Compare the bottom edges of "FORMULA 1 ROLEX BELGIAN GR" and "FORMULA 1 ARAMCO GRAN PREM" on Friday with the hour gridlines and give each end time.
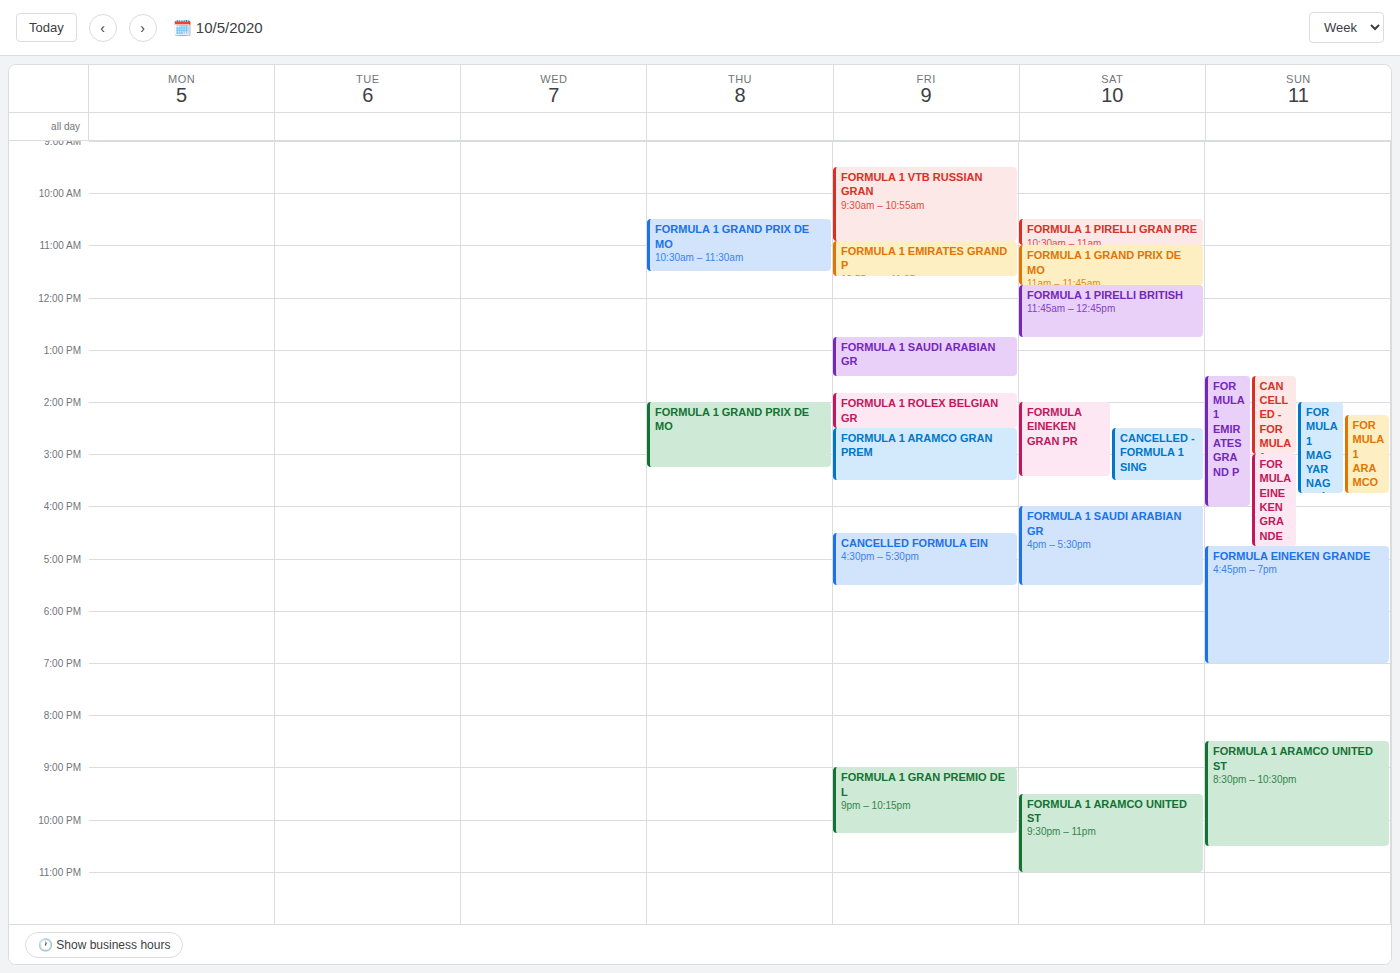
"FORMULA 1 ROLEX BELGIAN GR": 2:30 PM, halfway between the 2 PM and 3 PM lines. "FORMULA 1 ARAMCO GRAN PREM": 3:30 PM, halfway between the 3 PM and 4 PM lines.